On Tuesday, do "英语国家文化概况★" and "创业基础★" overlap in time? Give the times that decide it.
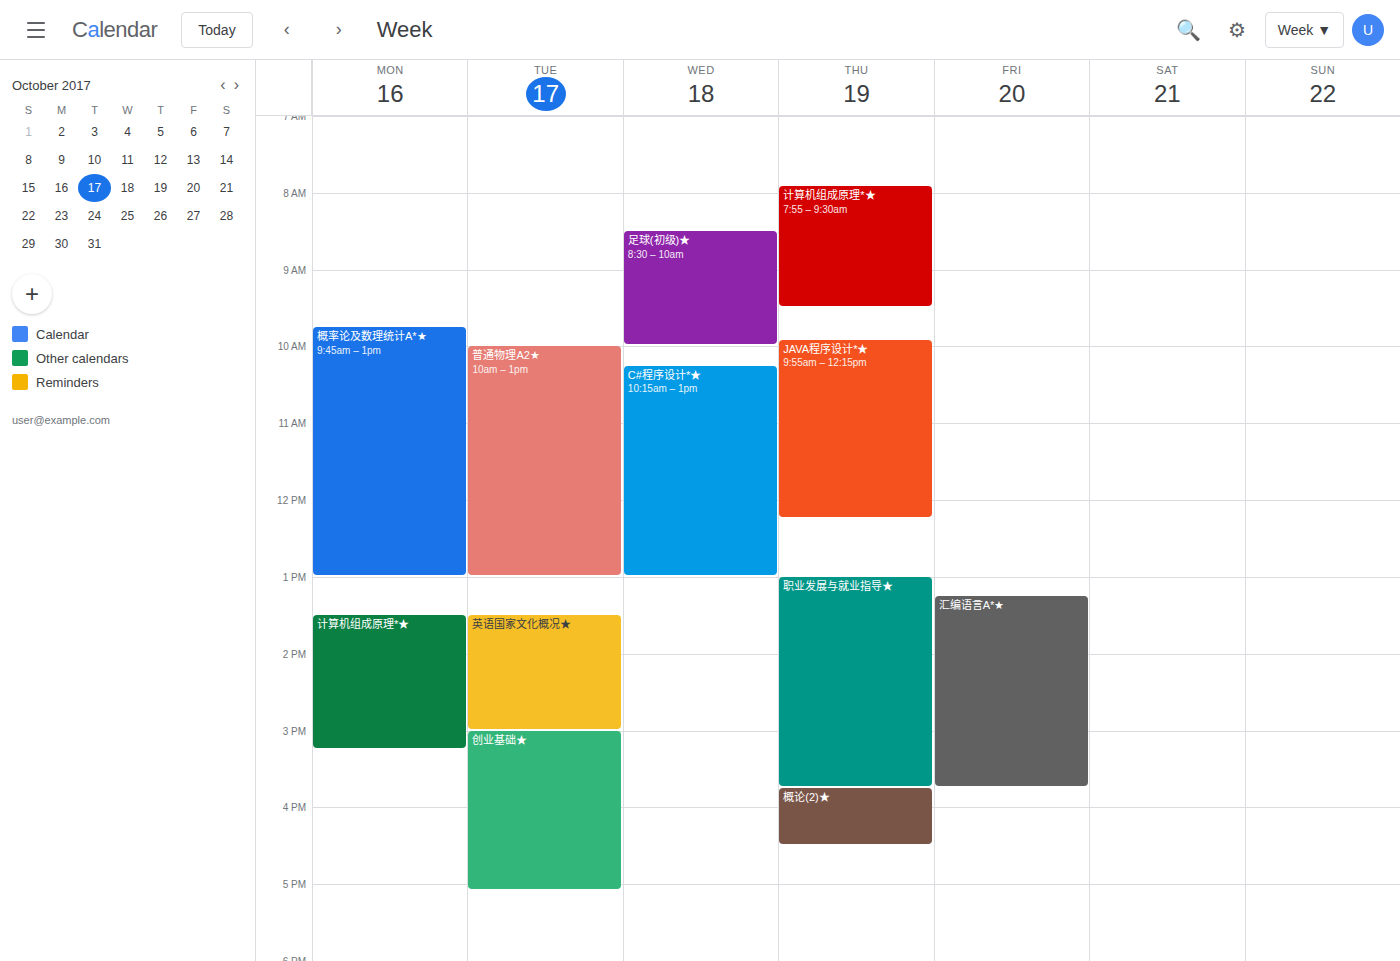
"英语国家文化概况★" ends at 15:00, exactly when "创业基础★" starts -- they touch but do not overlap.